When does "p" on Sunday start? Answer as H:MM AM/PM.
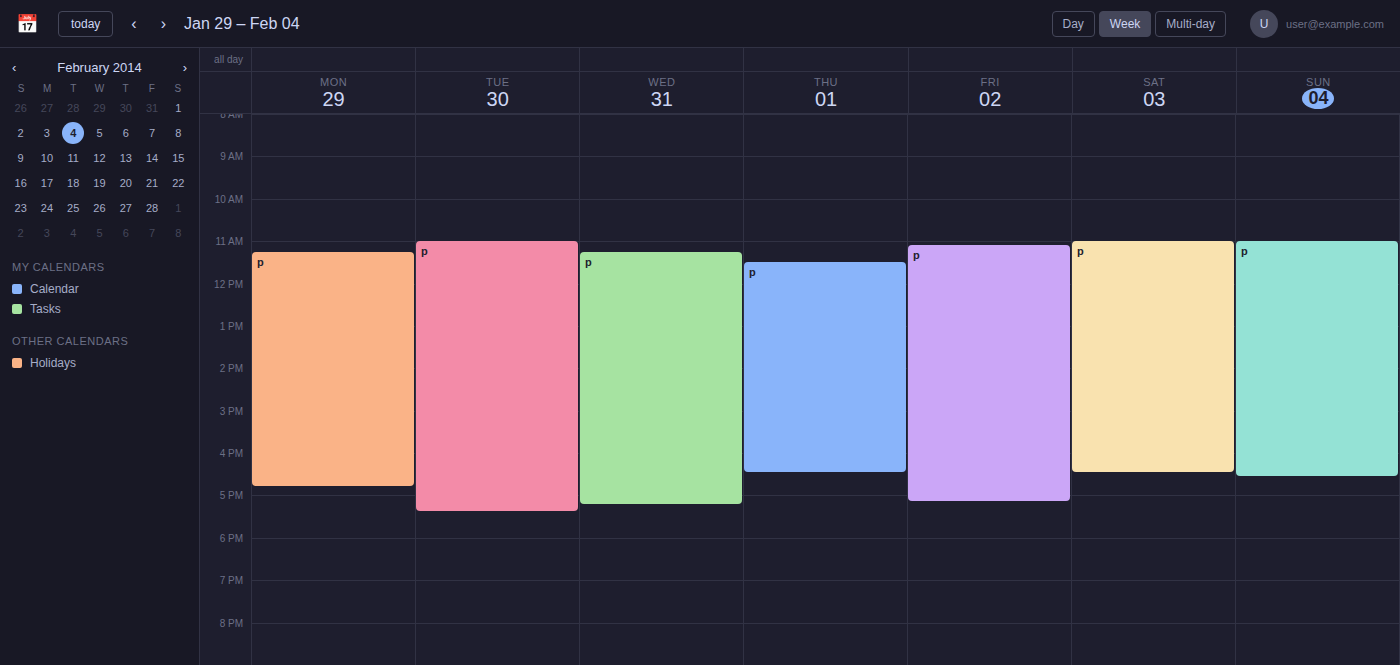
11:00 AM